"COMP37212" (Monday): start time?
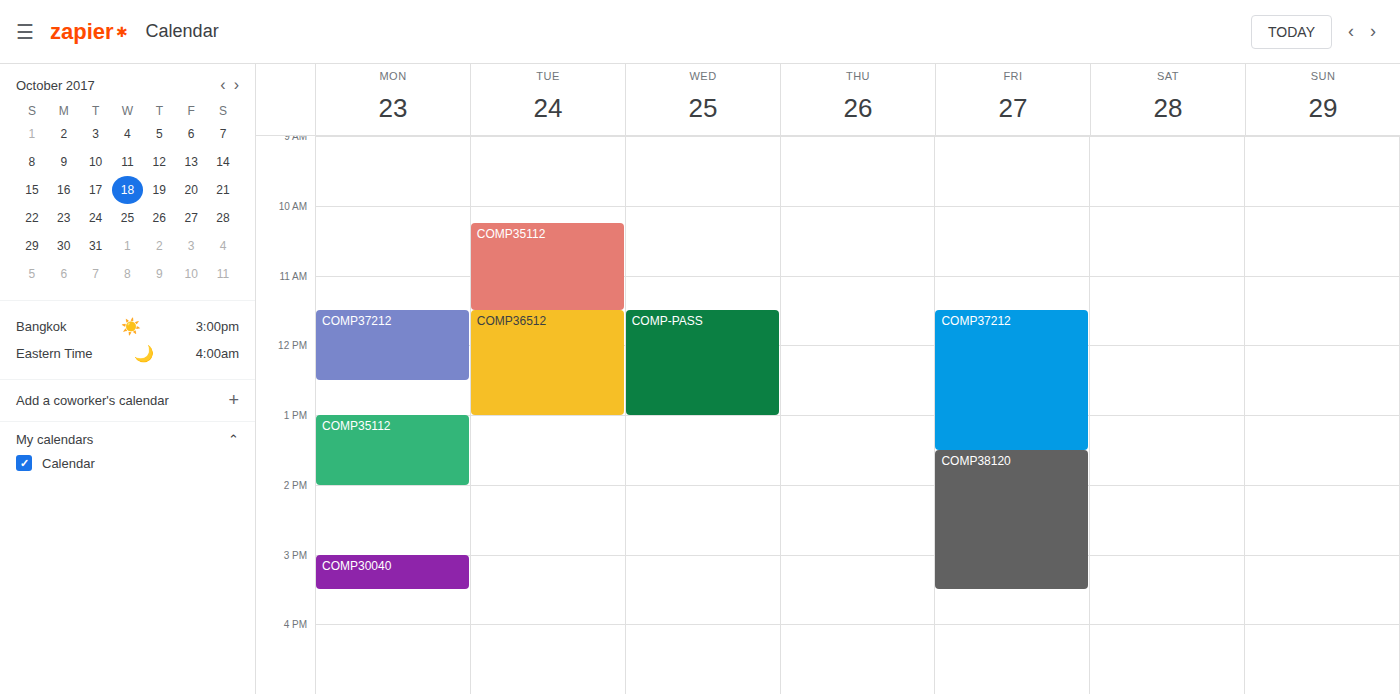
11:30 AM